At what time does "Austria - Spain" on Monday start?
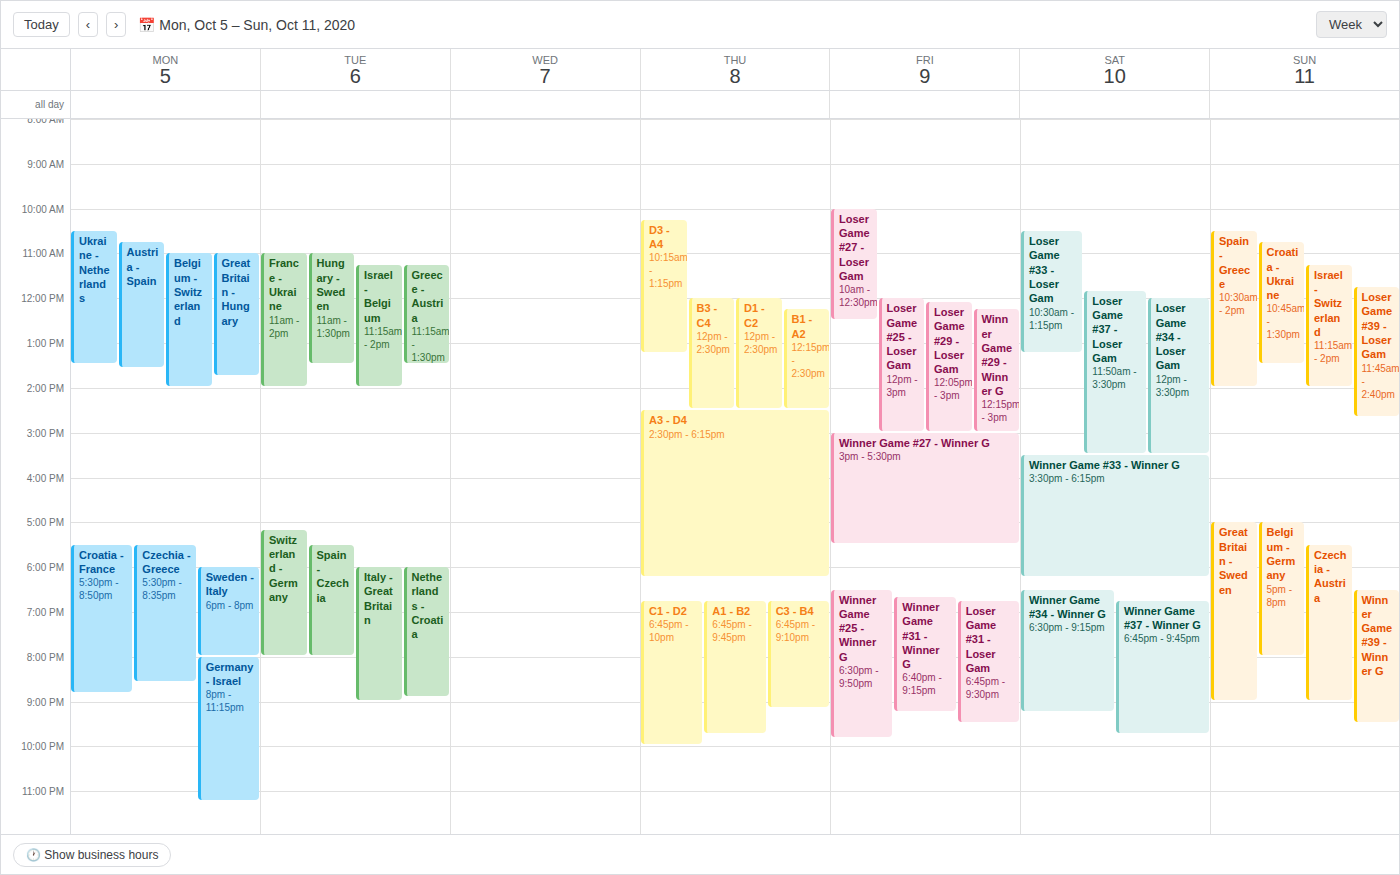
10:45 AM